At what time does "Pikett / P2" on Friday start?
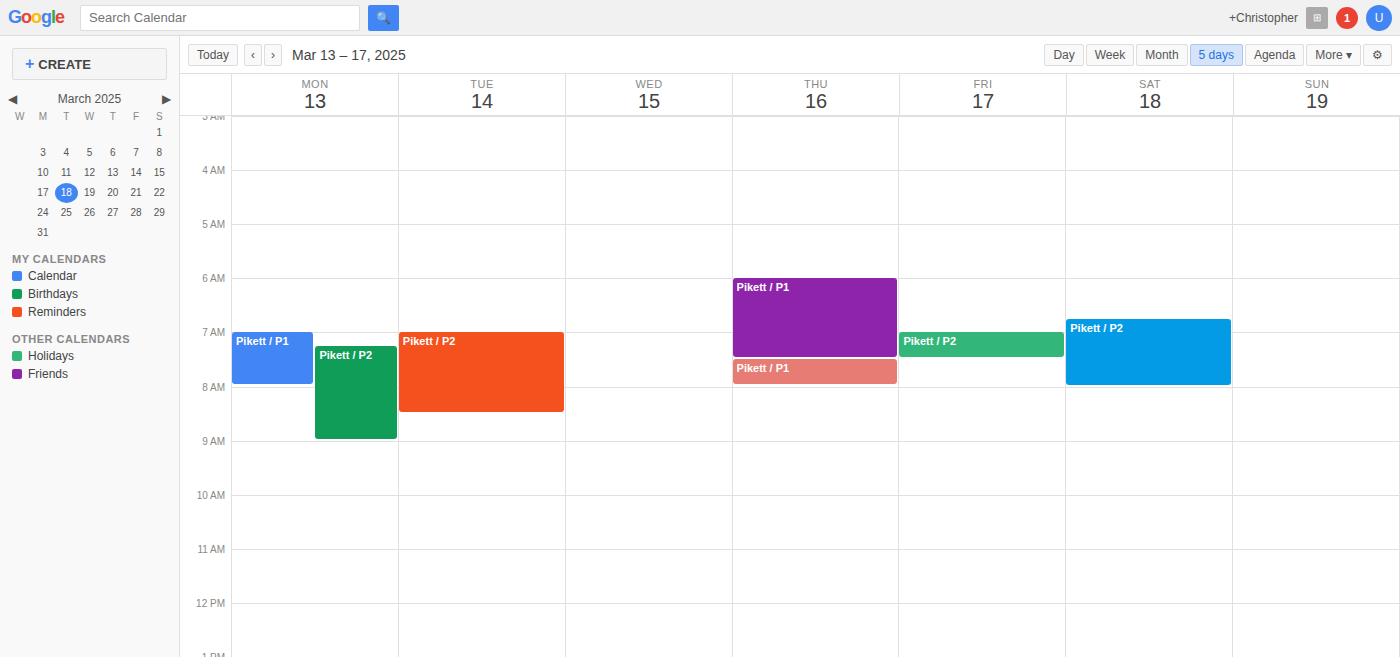
7:00 AM